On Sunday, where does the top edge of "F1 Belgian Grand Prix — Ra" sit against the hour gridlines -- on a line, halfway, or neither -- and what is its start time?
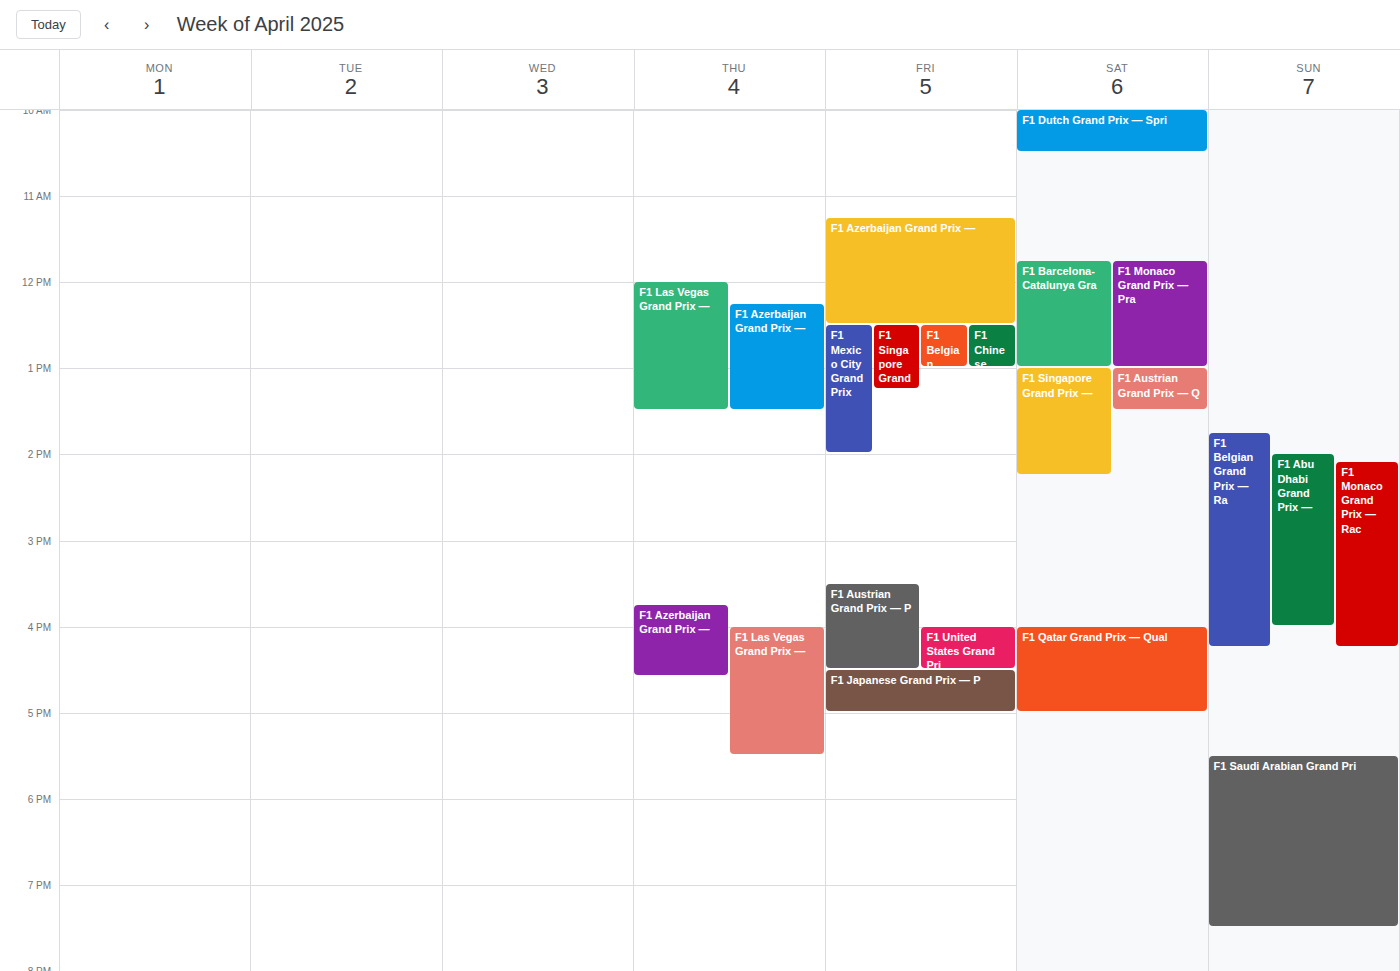
1:45 PM -- neither: three quarters of the way from the 1 PM line to the 2 PM line.